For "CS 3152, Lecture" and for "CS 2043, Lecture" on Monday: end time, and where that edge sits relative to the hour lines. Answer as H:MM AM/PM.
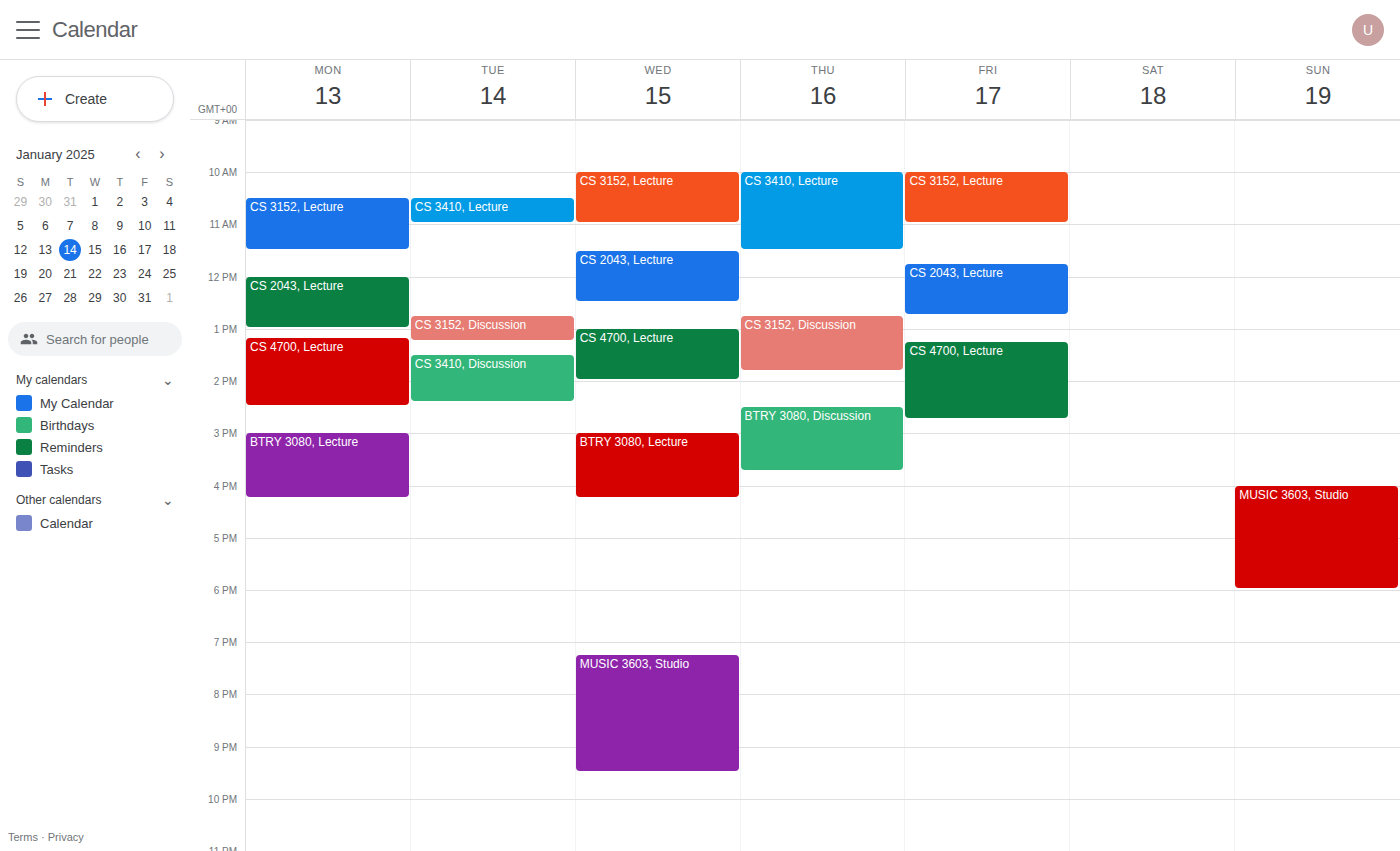
"CS 3152, Lecture": 11:30 AM, halfway between the 11 AM and 12 PM lines. "CS 2043, Lecture": 1:00 PM, exactly on the 1 PM line.